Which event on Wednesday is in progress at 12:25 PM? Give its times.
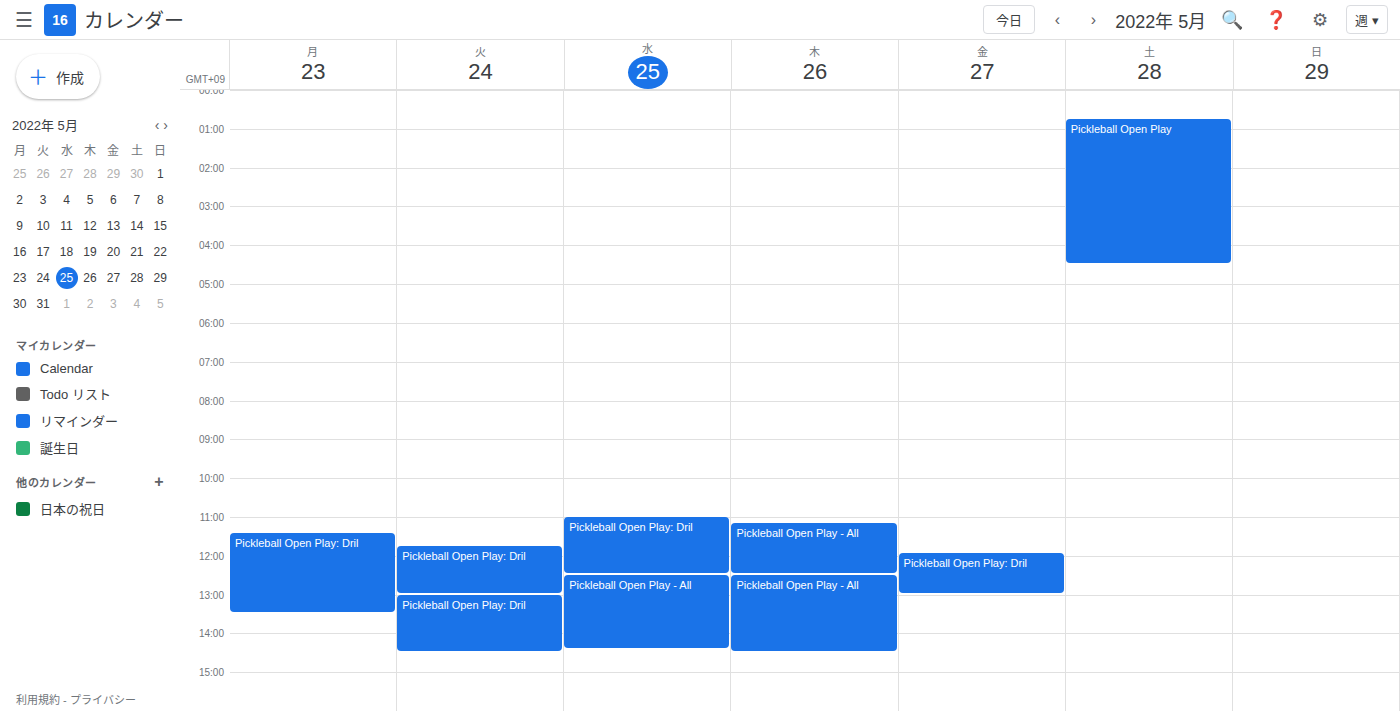
"Pickleball Open Play: Dril", 11:00 AM to 12:30 PM